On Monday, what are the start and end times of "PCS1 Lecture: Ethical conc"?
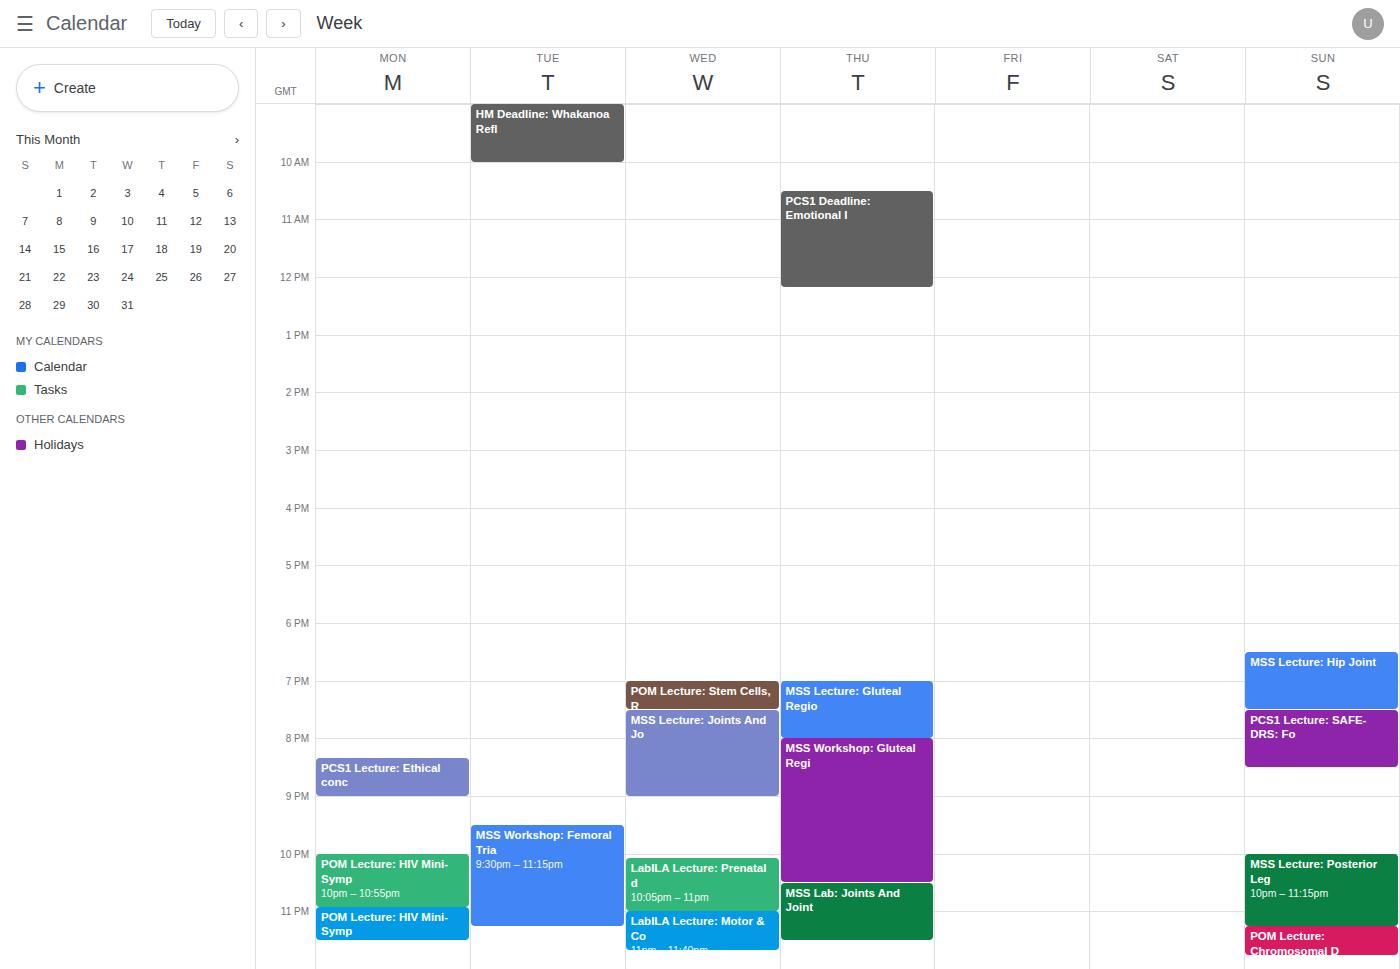
8:20 PM to 9:00 PM